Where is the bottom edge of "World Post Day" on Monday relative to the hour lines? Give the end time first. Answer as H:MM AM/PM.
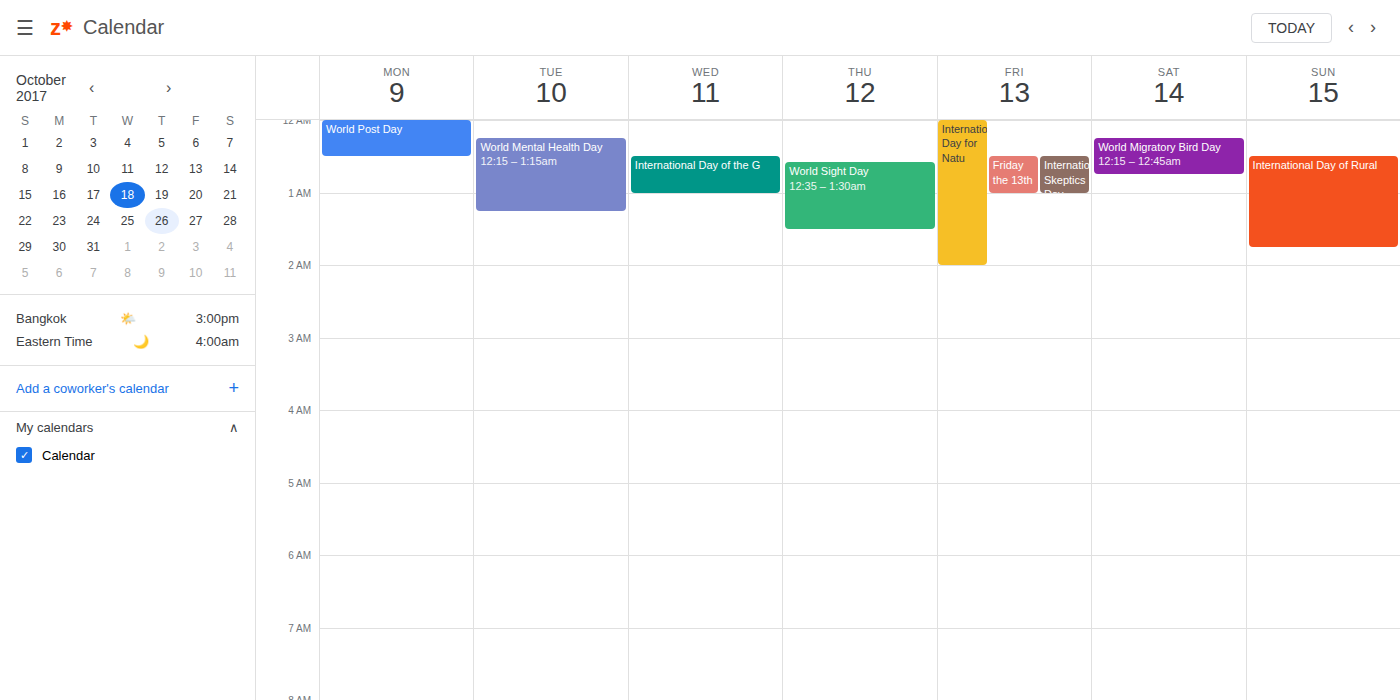
12:30 AM -- halfway between the 12 AM and 1 AM lines.